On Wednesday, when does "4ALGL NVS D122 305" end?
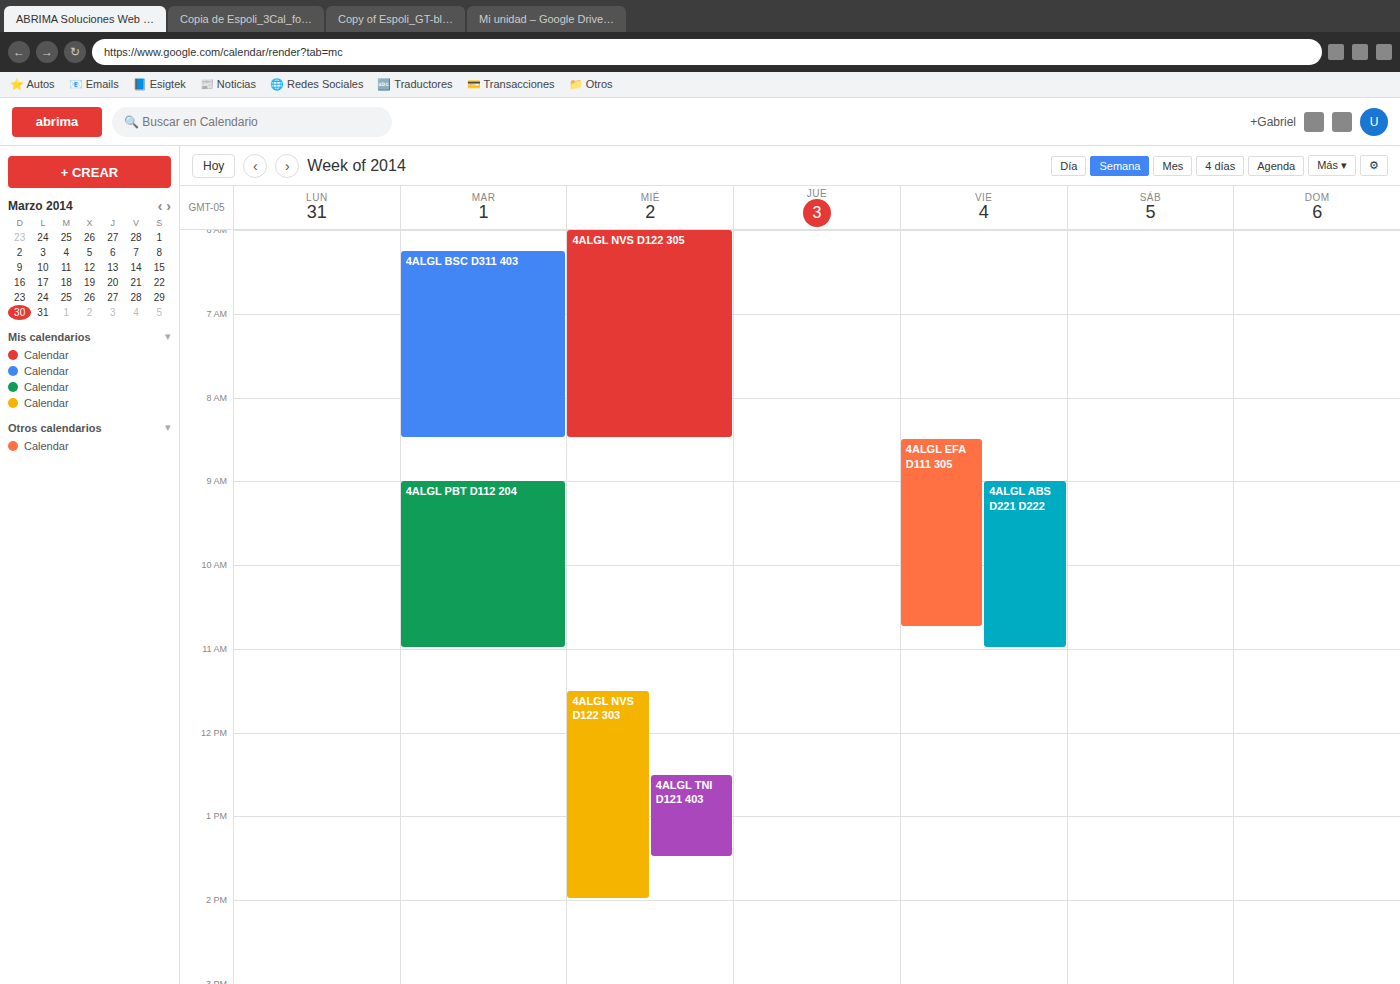
8:30 AM